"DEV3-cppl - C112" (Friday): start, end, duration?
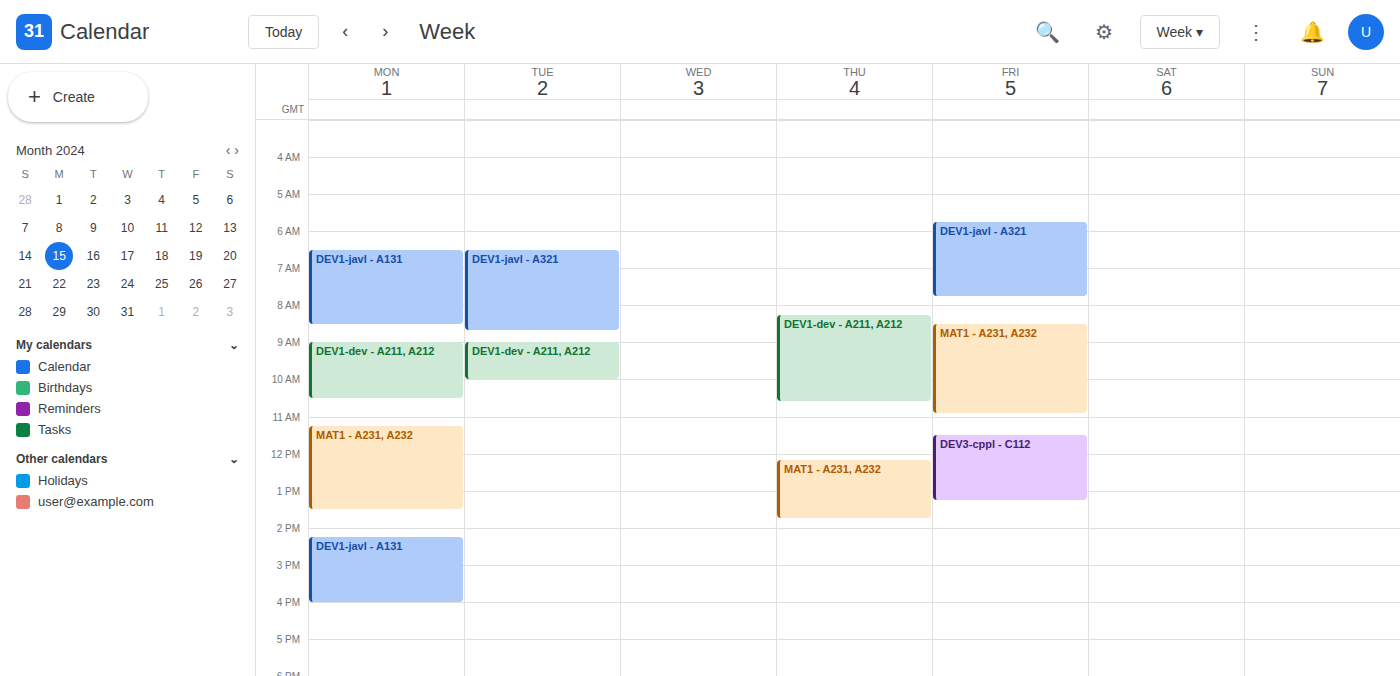
11:30 AM to 1:15 PM, 1 hour 45 minutes